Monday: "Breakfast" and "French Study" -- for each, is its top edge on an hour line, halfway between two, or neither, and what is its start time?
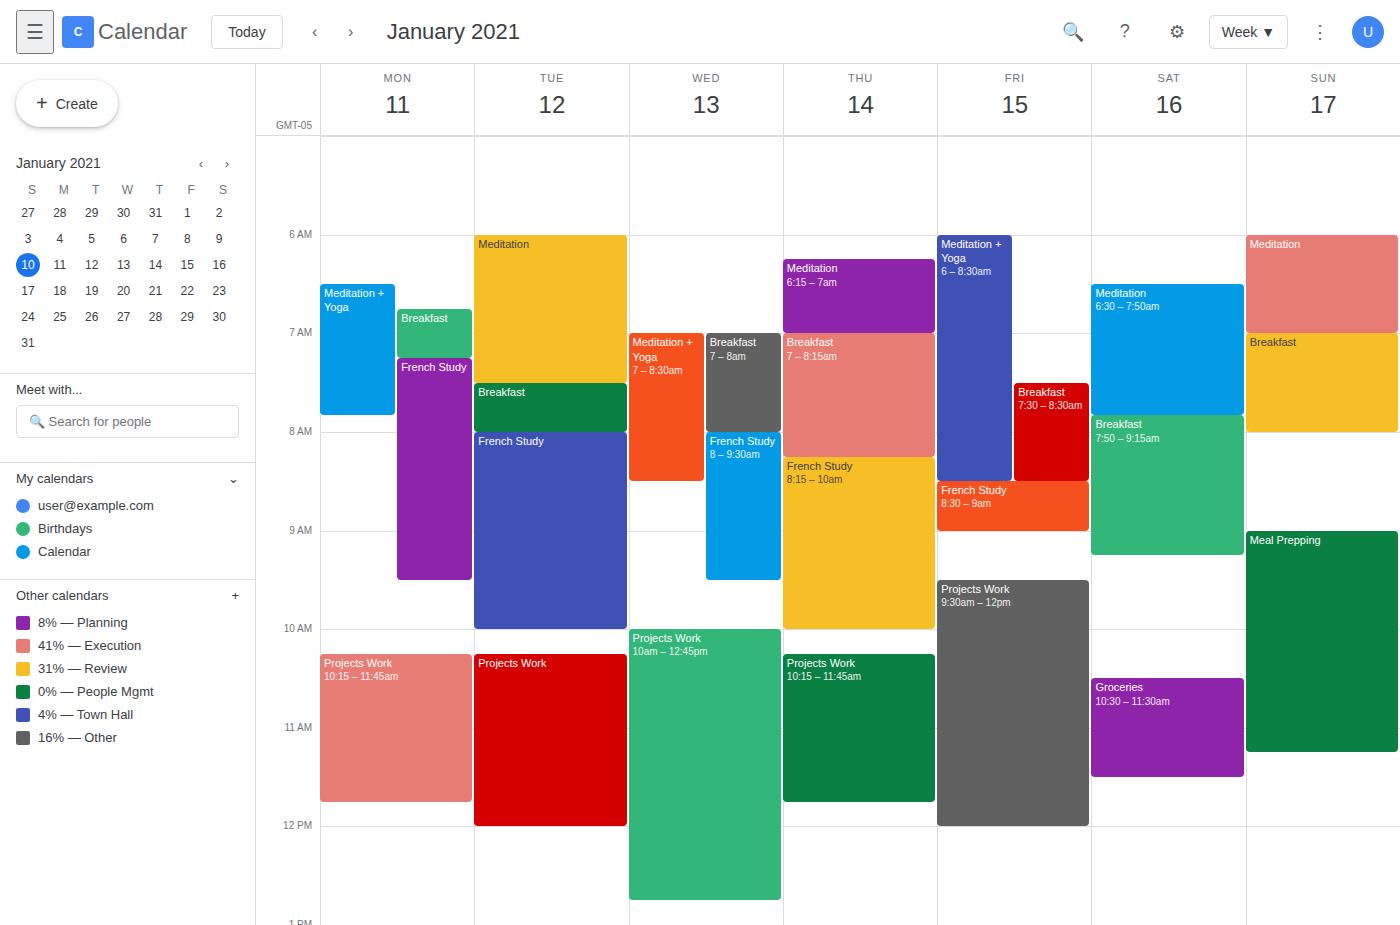
"Breakfast": 6:45 AM, neither: three quarters of the way from the 6 AM line to the 7 AM line. "French Study": 7:15 AM, neither: a quarter of the way from the 7 AM line to the 8 AM line.